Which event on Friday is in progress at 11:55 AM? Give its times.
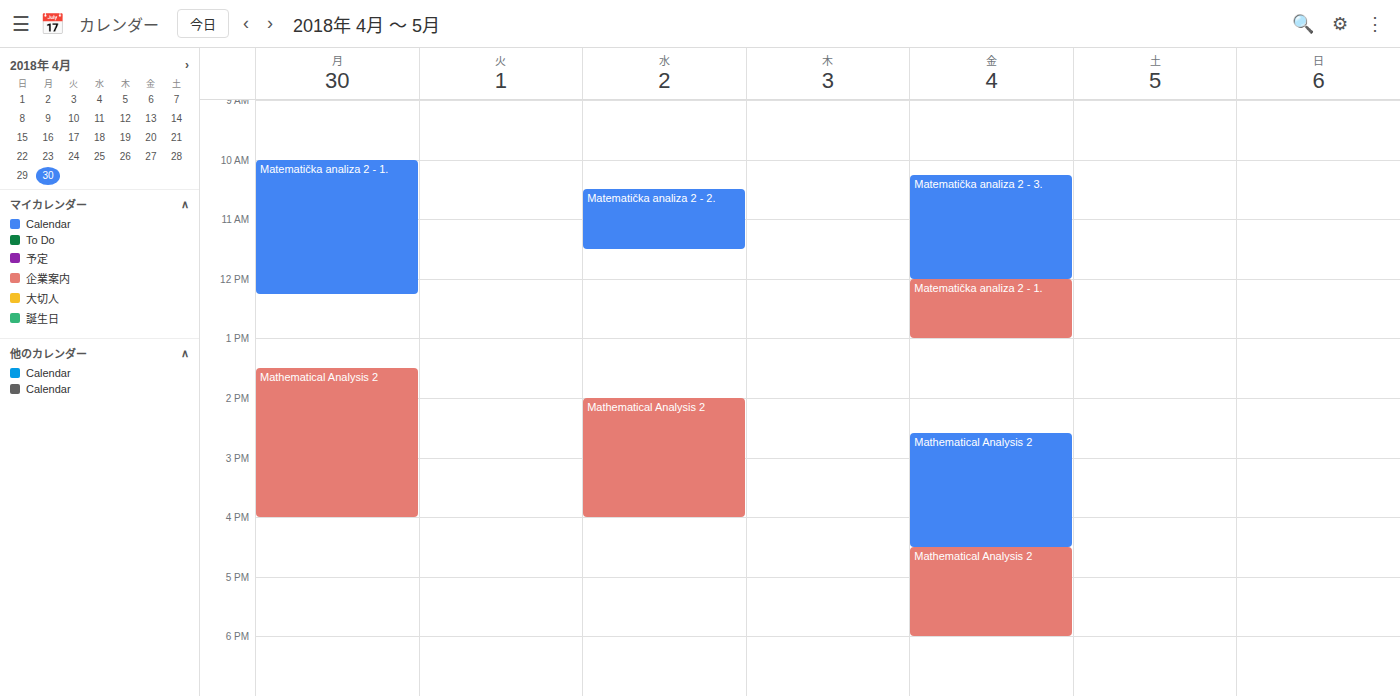
"Matematička analiza 2 - 3.", 10:15 AM to 12:00 PM